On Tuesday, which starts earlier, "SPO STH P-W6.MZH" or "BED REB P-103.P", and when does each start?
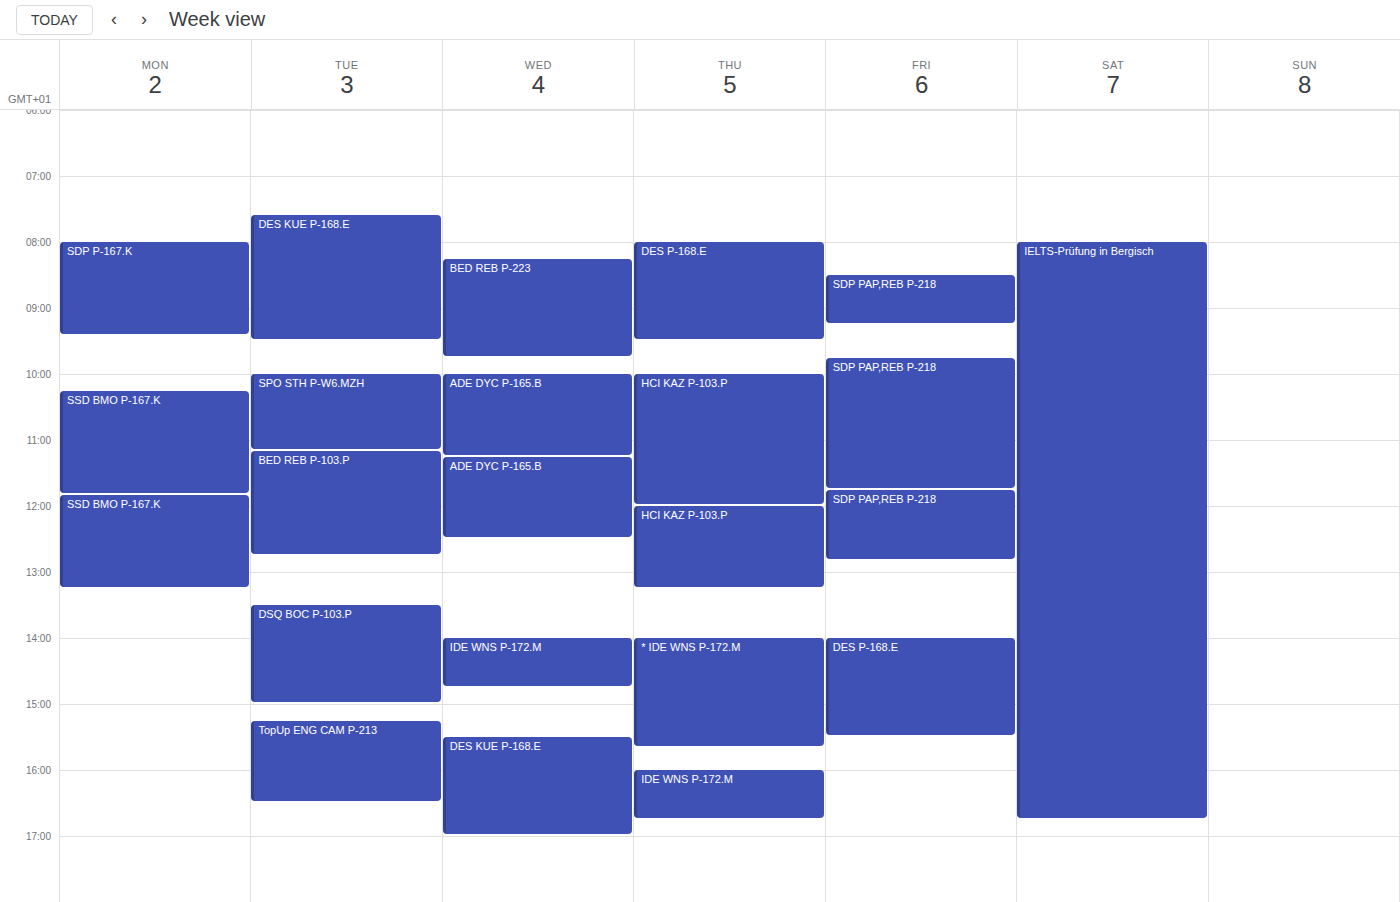
"SPO STH P-W6.MZH" 10:00 AM; "BED REB P-103.P" 11:10 AM.